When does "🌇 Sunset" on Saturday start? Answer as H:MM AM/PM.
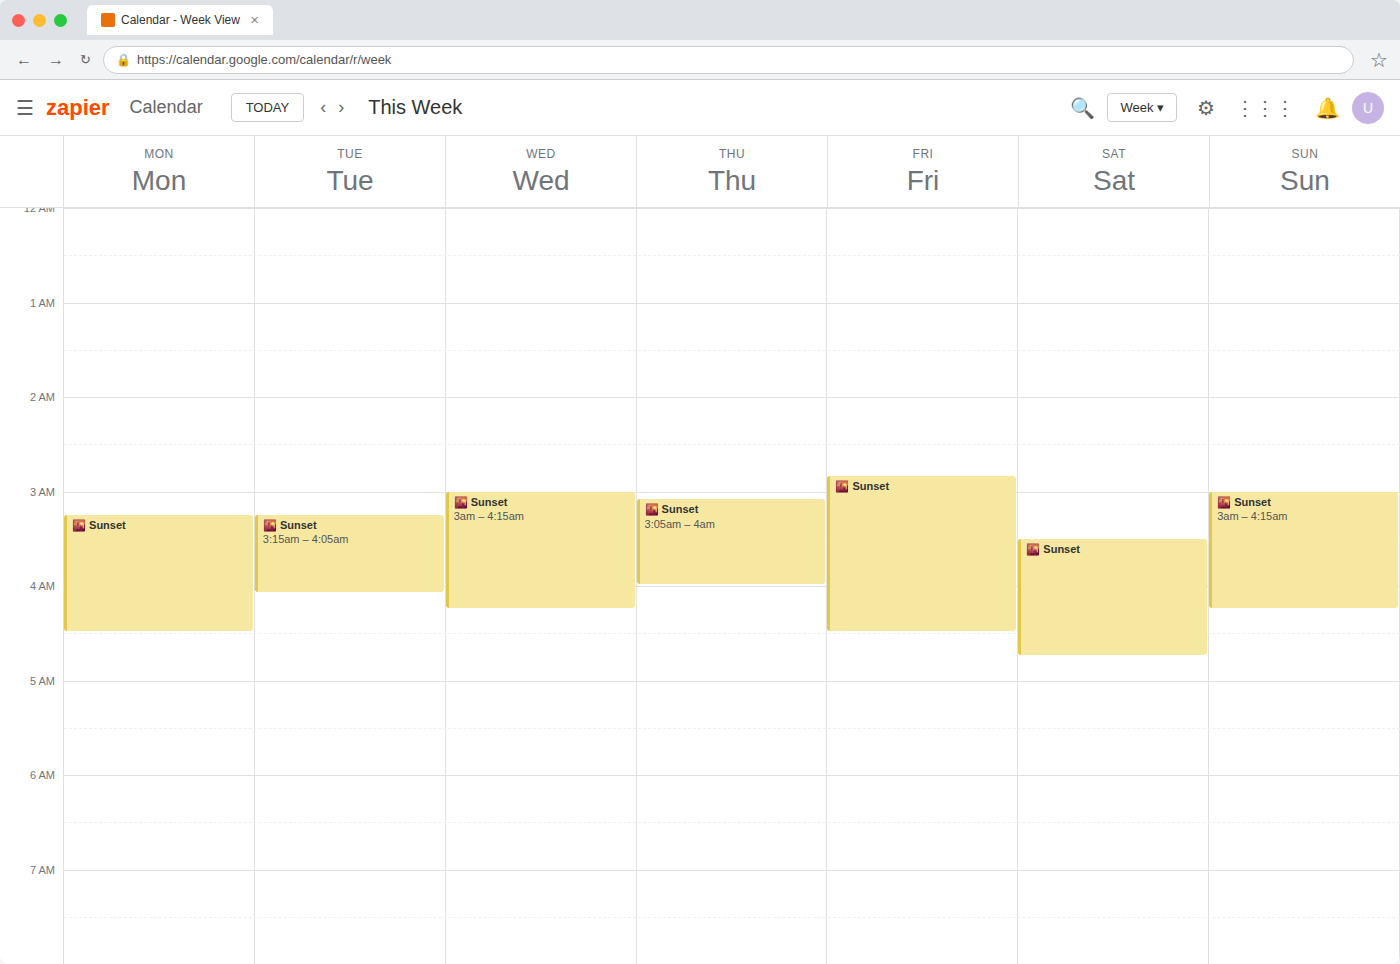
3:30 AM